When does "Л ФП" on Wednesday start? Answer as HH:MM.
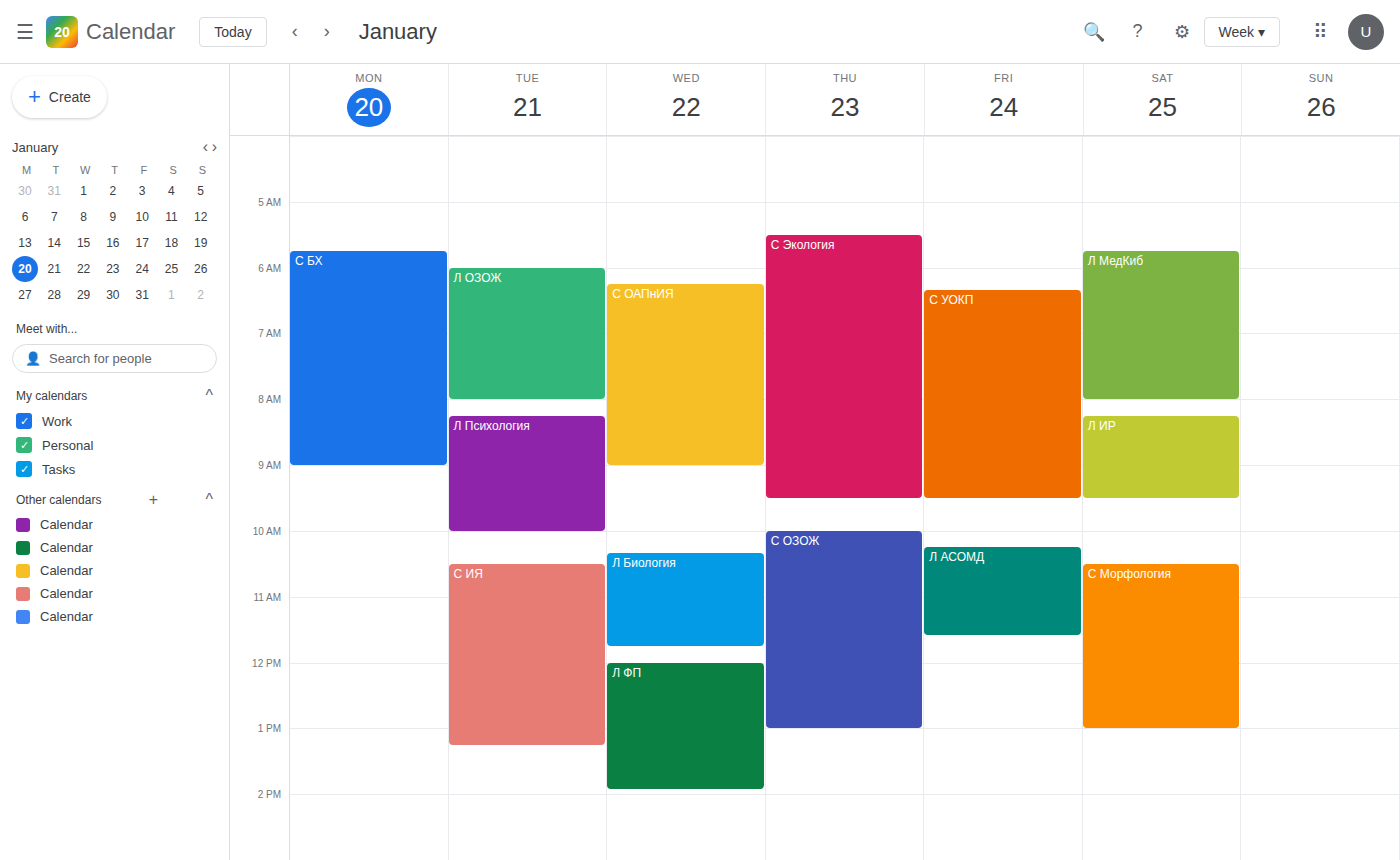
12:00